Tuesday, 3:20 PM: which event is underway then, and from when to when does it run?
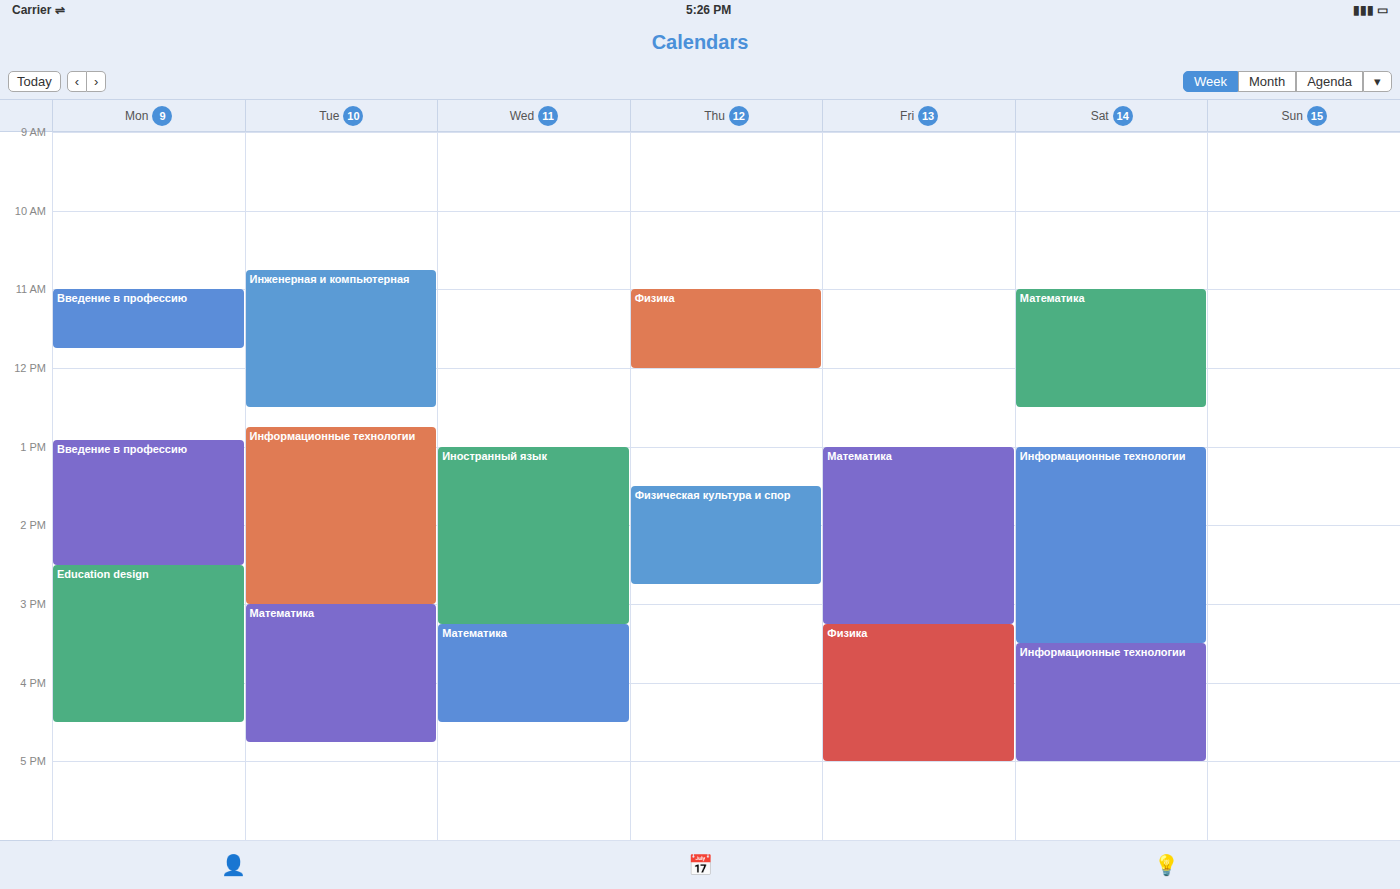
"Математика", 3:00 PM to 4:45 PM